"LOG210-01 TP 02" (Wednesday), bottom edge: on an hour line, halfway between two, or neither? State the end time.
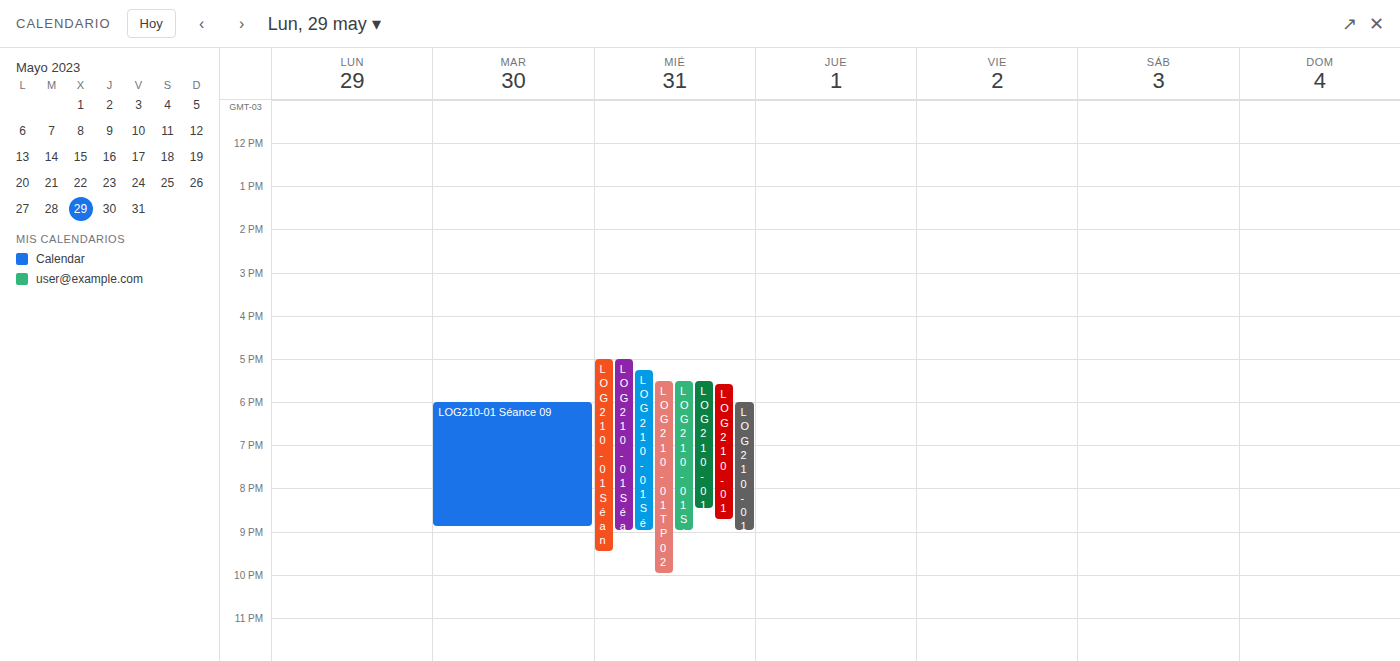
10:00 PM -- exactly on the 10 PM line.